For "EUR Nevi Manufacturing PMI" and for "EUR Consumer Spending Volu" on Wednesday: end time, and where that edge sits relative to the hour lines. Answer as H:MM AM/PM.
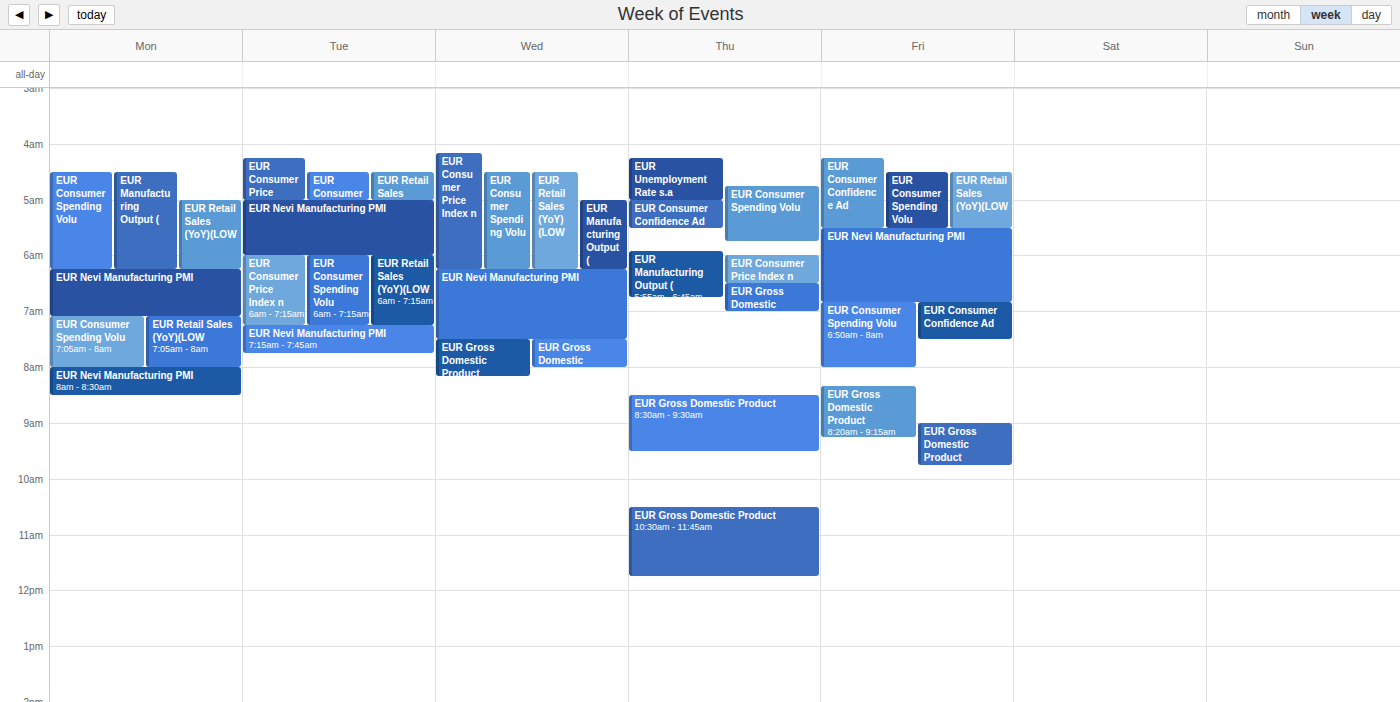
"EUR Nevi Manufacturing PMI": 7:30 AM, halfway between the 7 AM and 8 AM lines. "EUR Consumer Spending Volu": 6:15 AM, neither: a quarter of the way from the 6 AM line to the 7 AM line.